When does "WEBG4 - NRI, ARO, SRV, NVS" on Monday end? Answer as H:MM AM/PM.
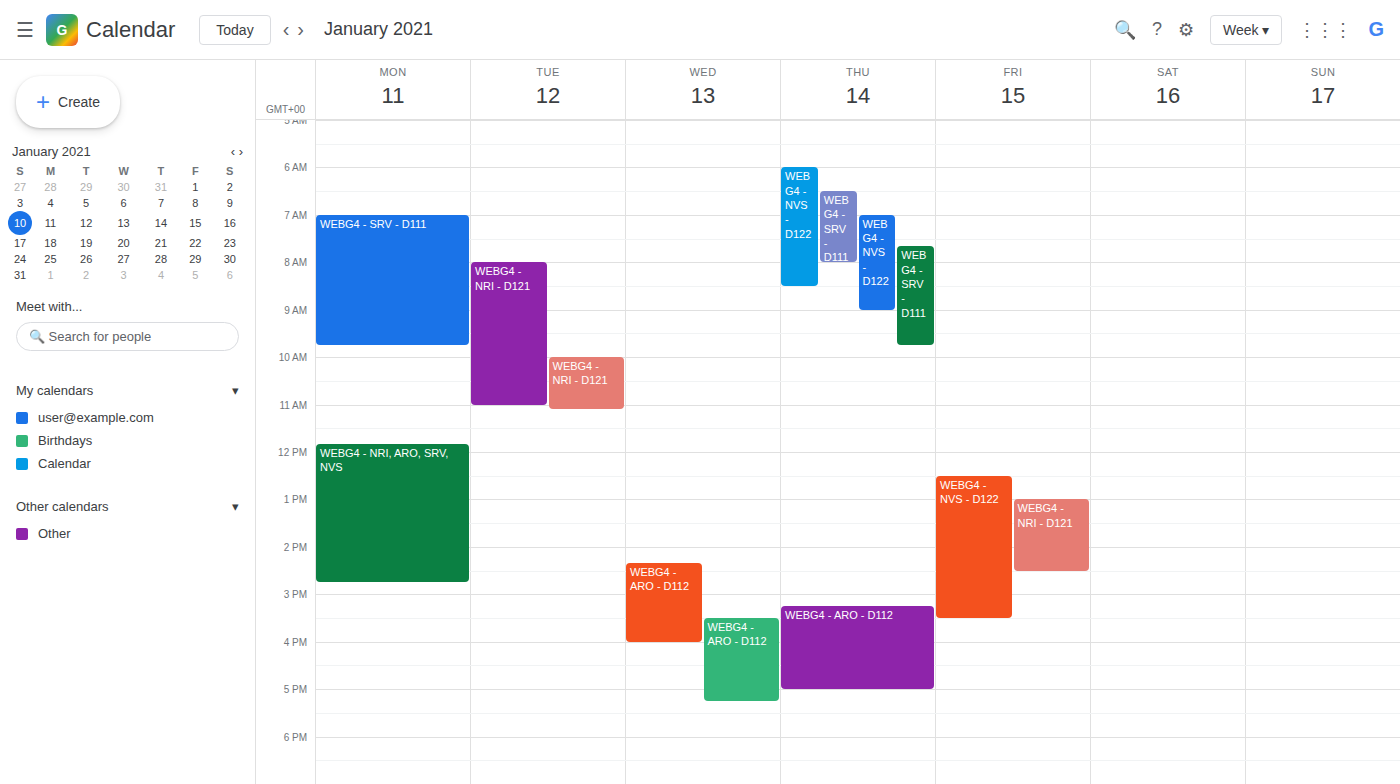
2:45 PM